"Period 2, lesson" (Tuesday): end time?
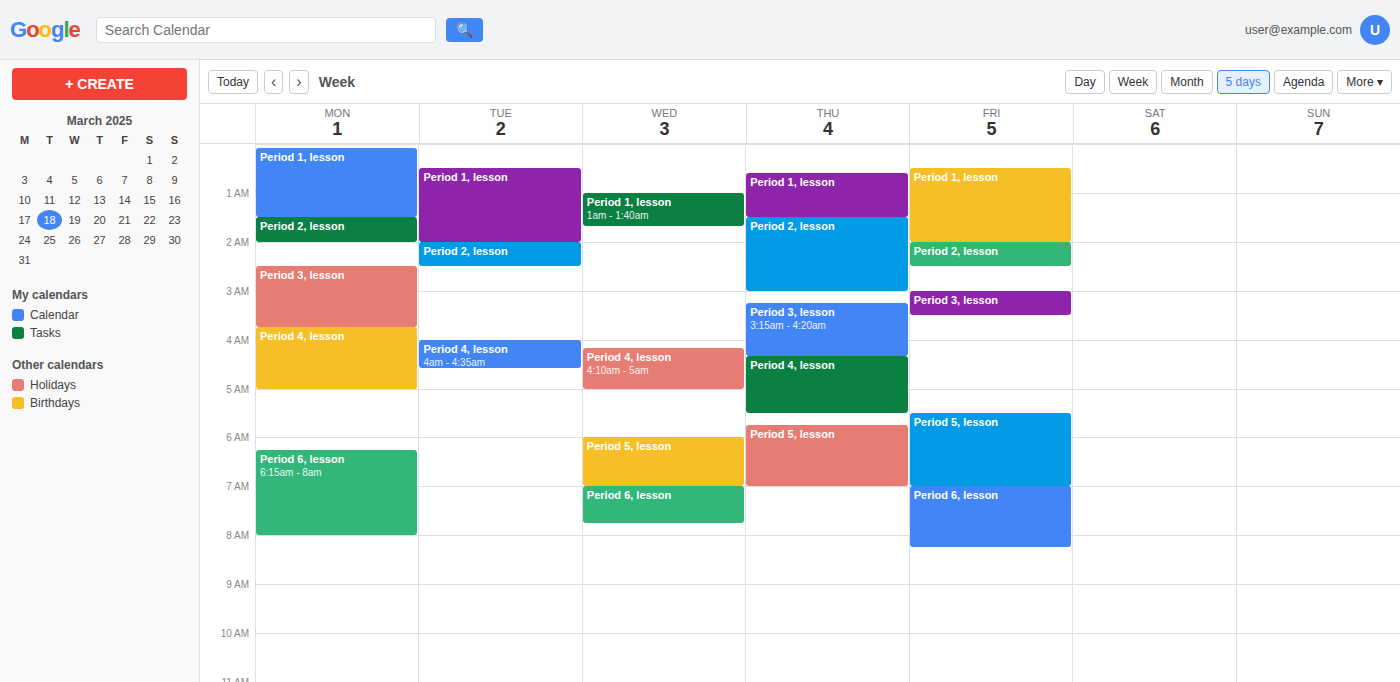
2:30 AM